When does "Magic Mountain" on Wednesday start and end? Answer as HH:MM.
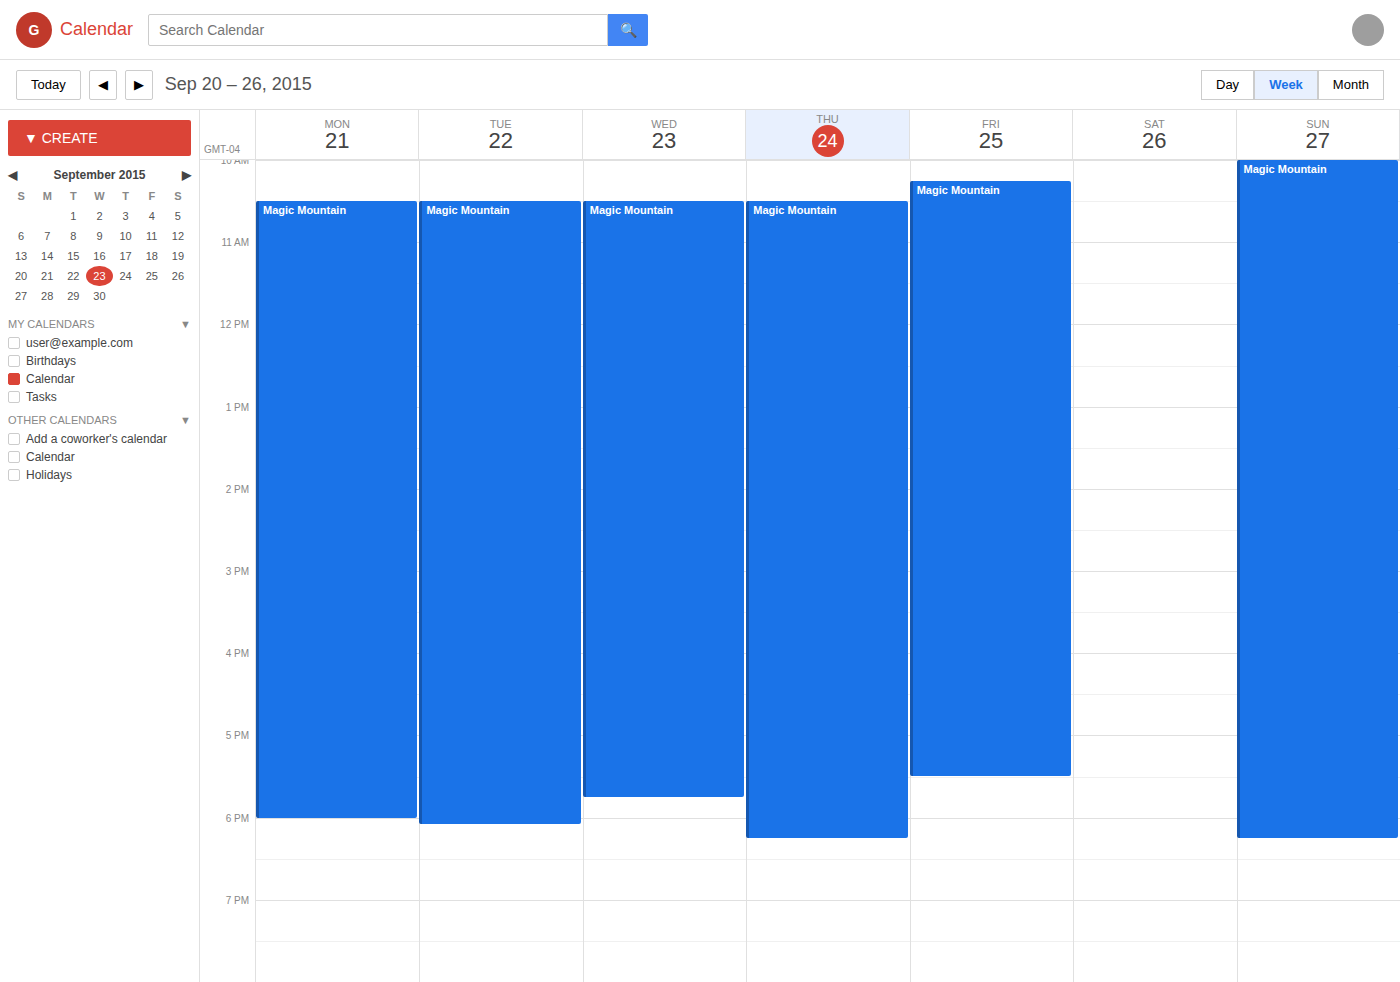
10:30 to 17:45